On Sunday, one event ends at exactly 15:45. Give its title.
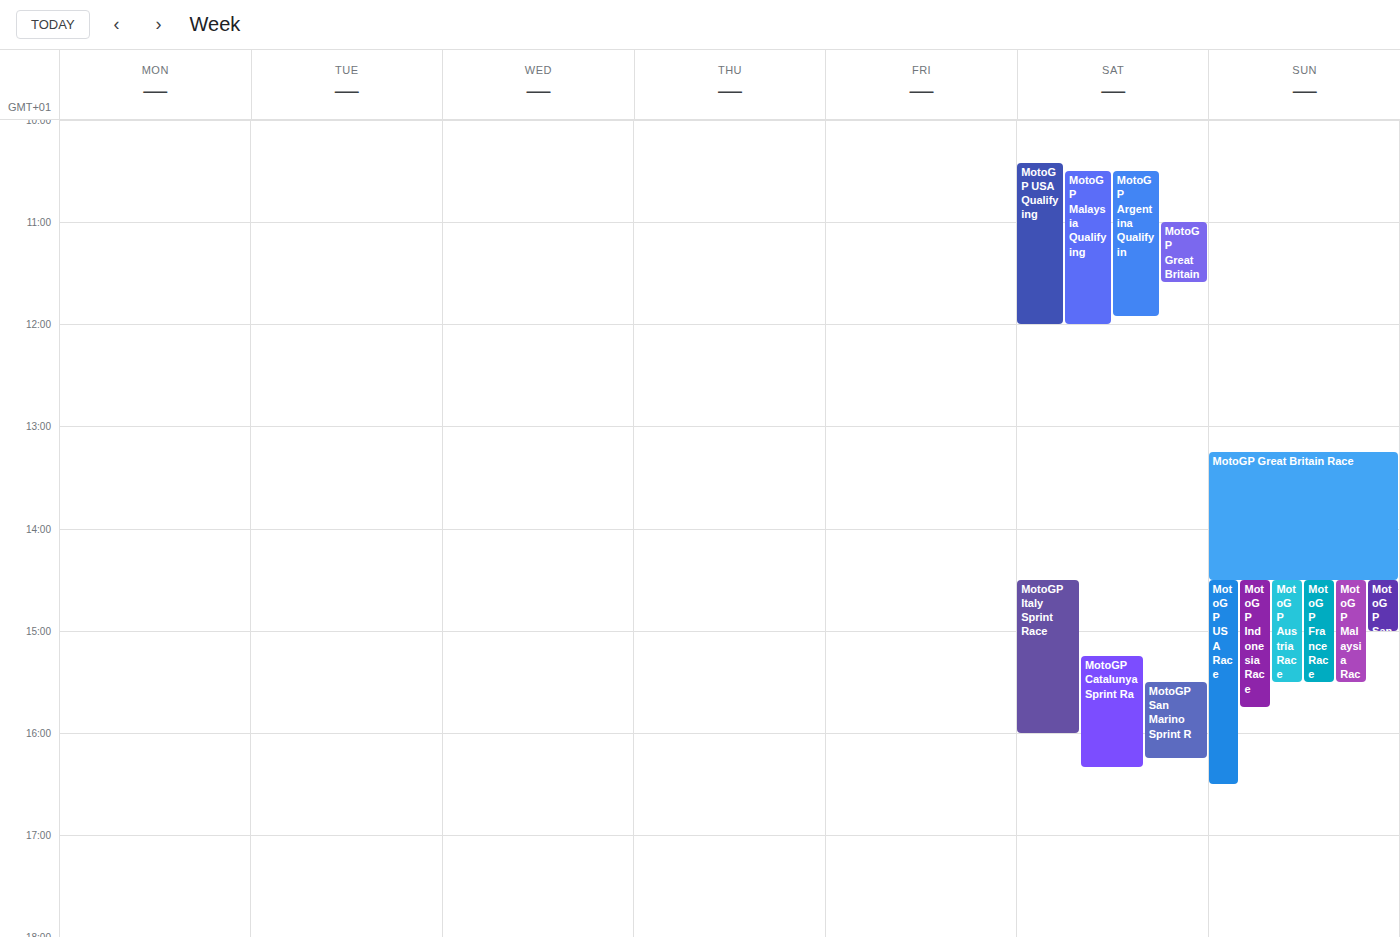
"MotoGP Indonesia Race"